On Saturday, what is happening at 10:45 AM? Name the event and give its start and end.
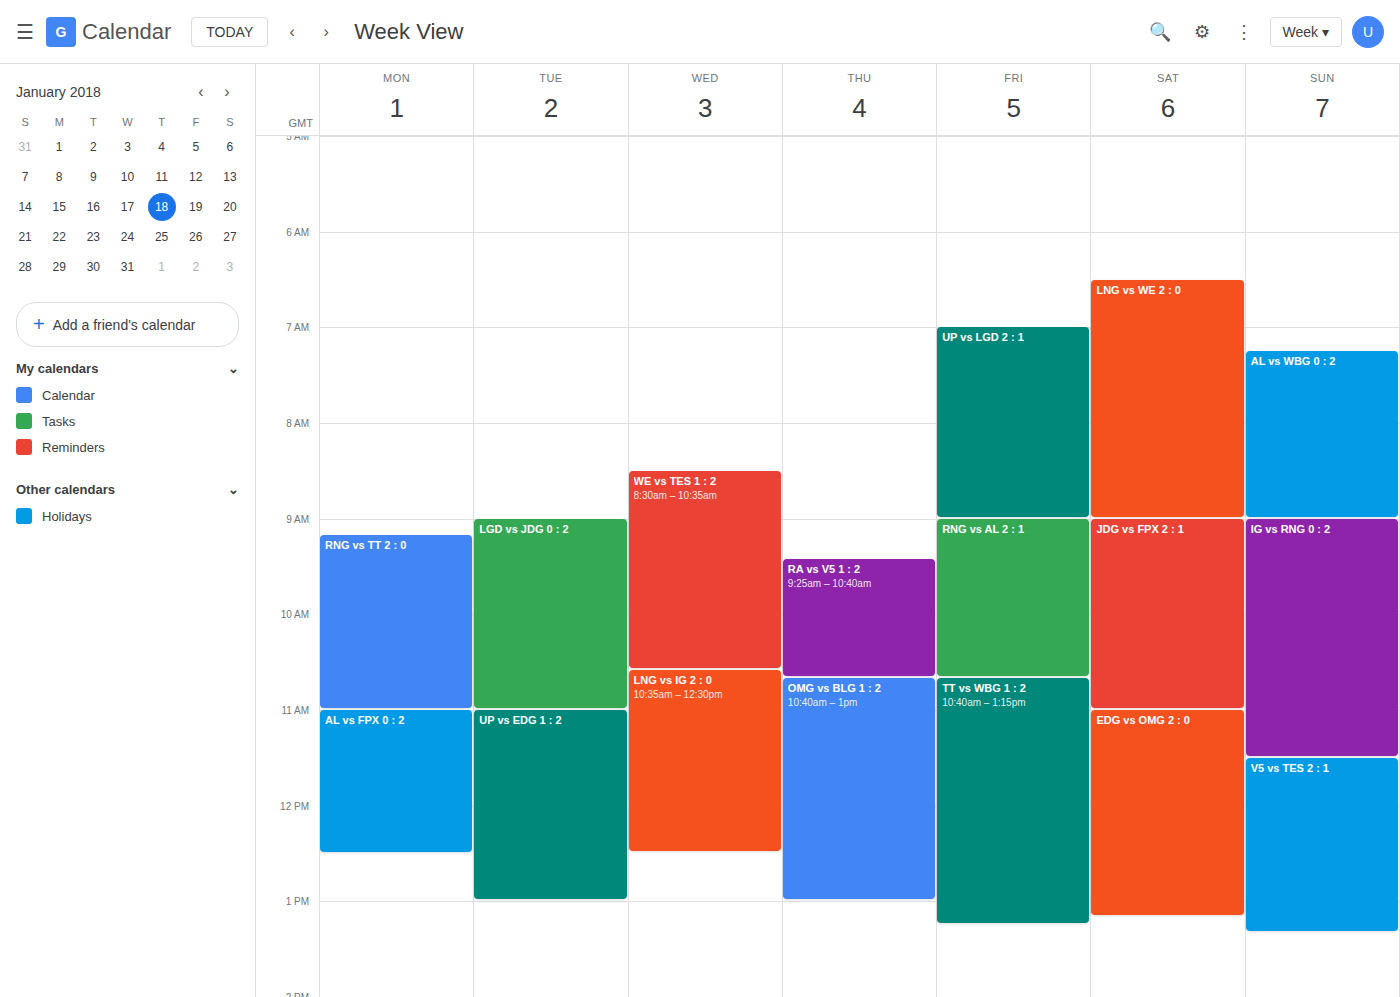
"JDG vs FPX 2 : 1", 9:00 AM to 11:00 AM